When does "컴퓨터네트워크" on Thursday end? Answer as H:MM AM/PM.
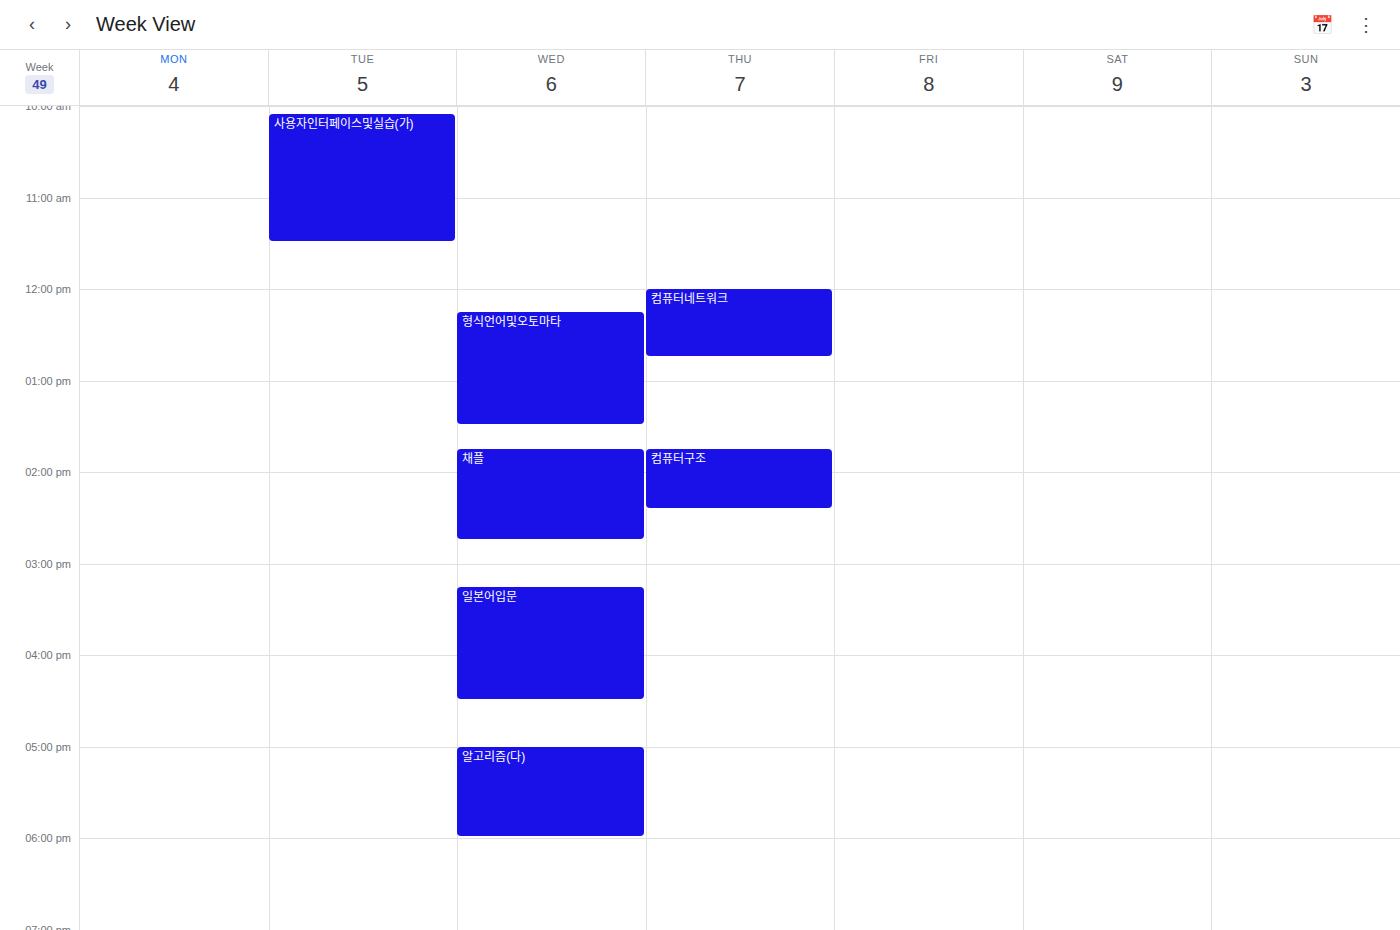
12:45 PM